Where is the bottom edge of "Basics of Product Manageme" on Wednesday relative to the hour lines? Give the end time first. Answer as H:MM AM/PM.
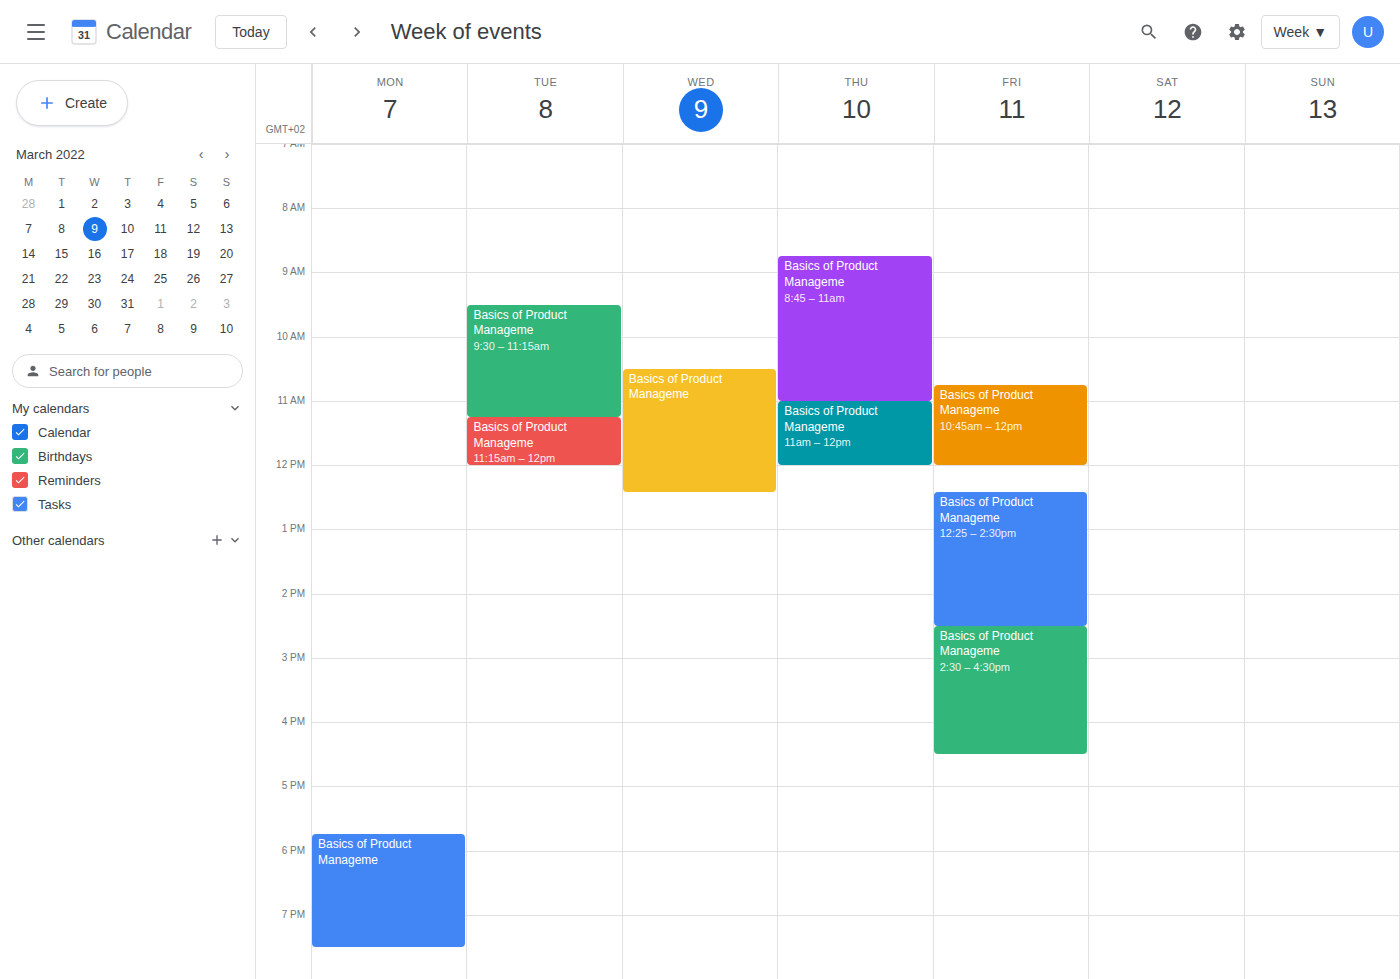
12:25 PM -- neither: 25 minutes below the 12 PM line and 35 minutes above the 1 PM line.